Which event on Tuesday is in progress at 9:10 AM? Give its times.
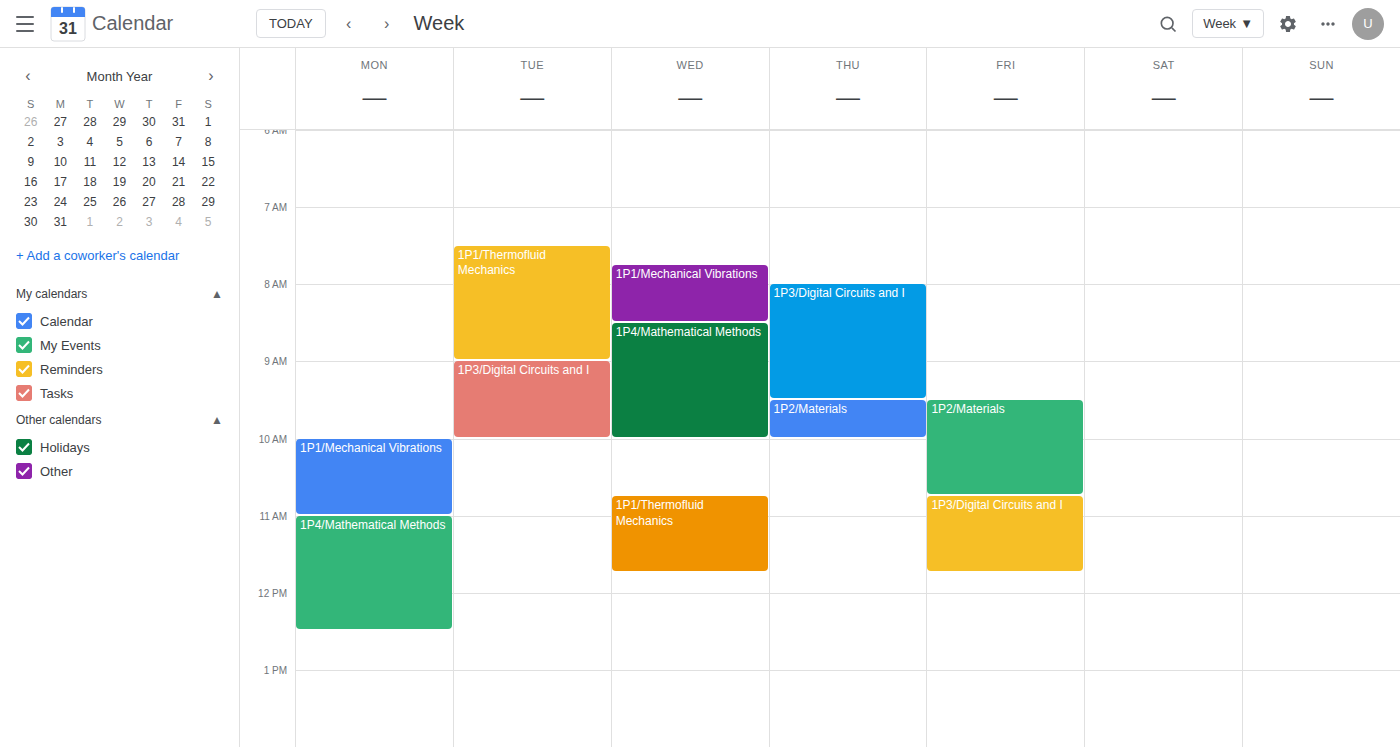
"1P3/Digital Circuits and I", 9:00 AM to 10:00 AM